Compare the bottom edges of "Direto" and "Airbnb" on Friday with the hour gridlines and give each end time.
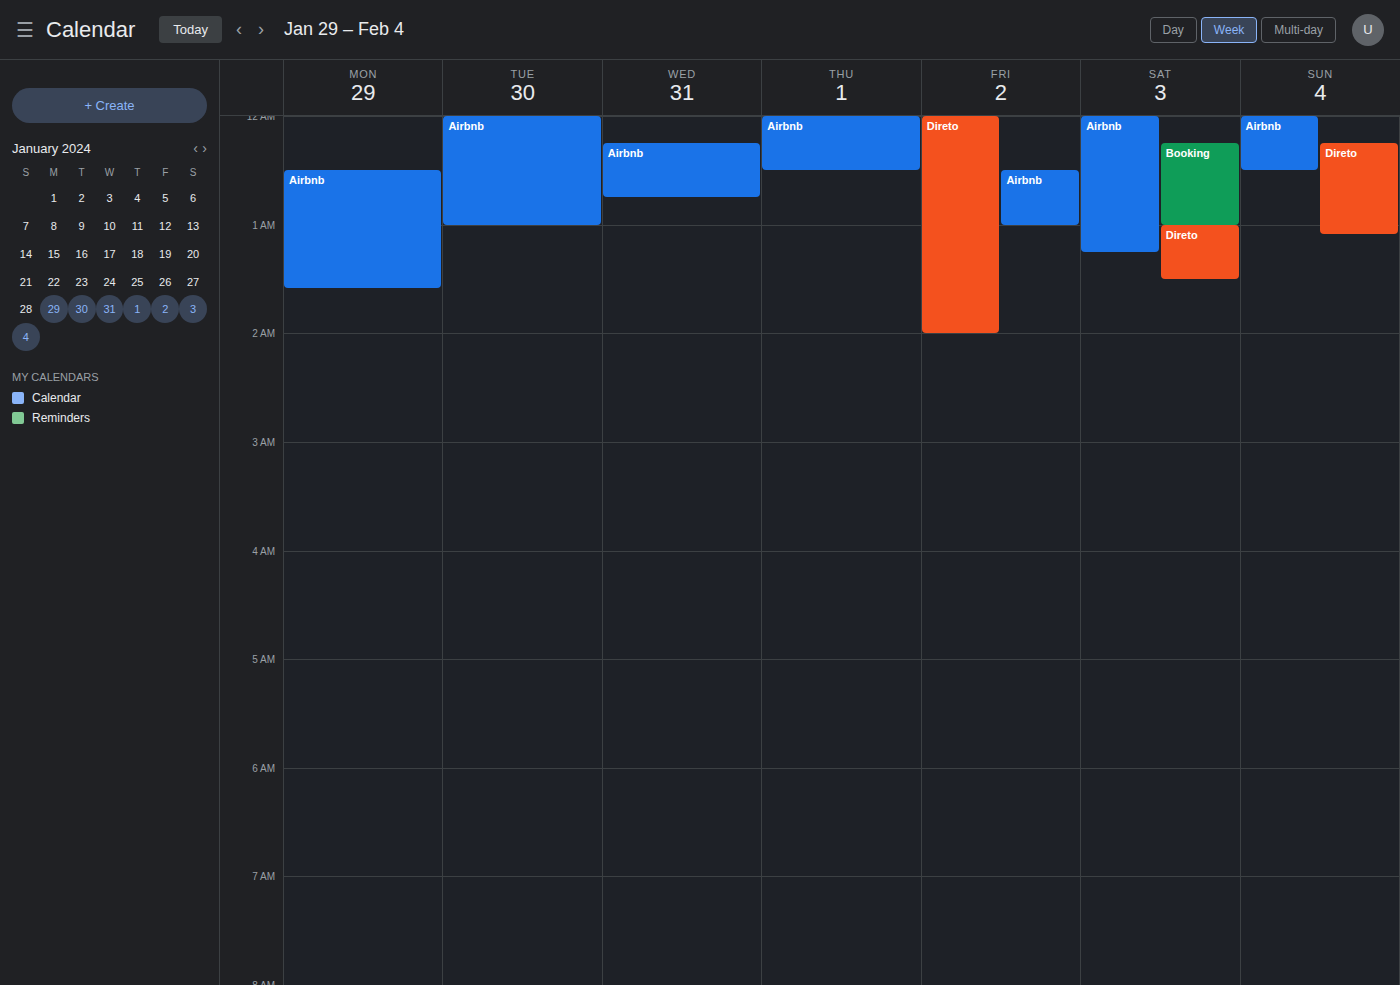
"Direto": 02:00, exactly on the 02:00 line. "Airbnb": 01:00, exactly on the 01:00 line.